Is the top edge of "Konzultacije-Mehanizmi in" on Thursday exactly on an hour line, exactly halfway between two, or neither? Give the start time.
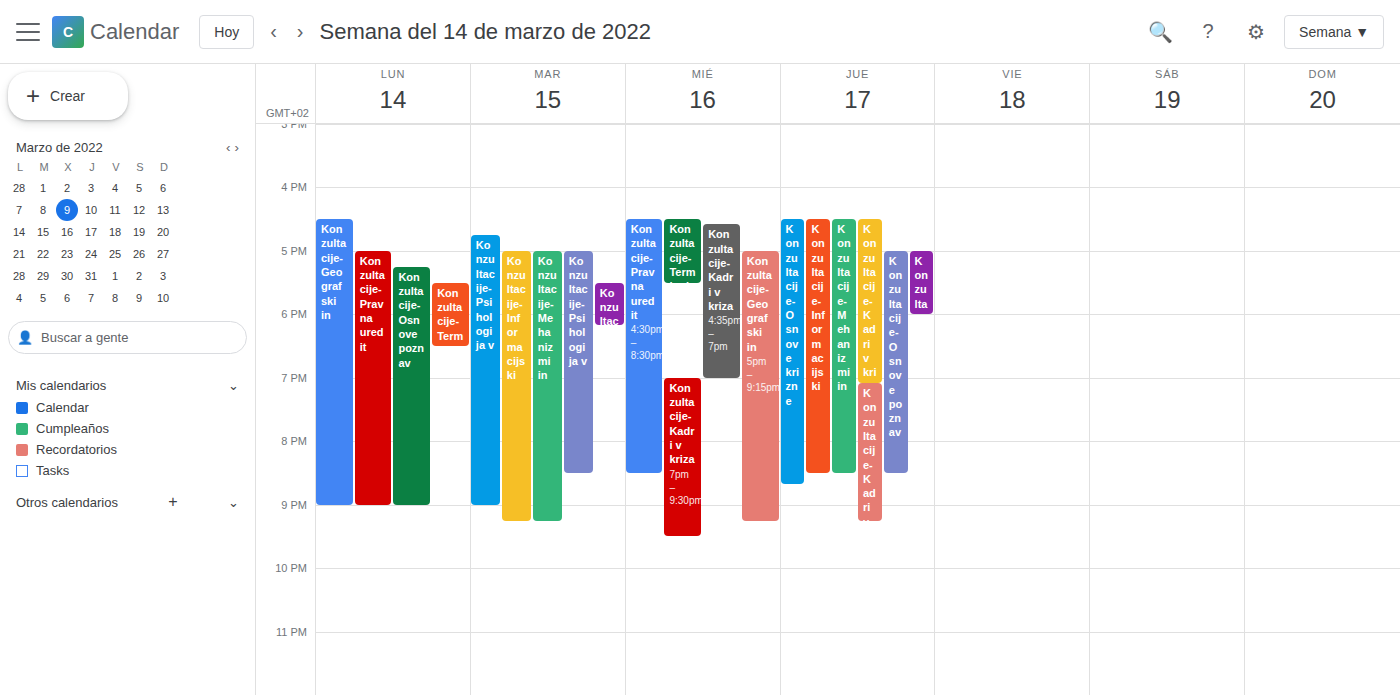
4:30 PM -- halfway between the 4 PM and 5 PM lines.